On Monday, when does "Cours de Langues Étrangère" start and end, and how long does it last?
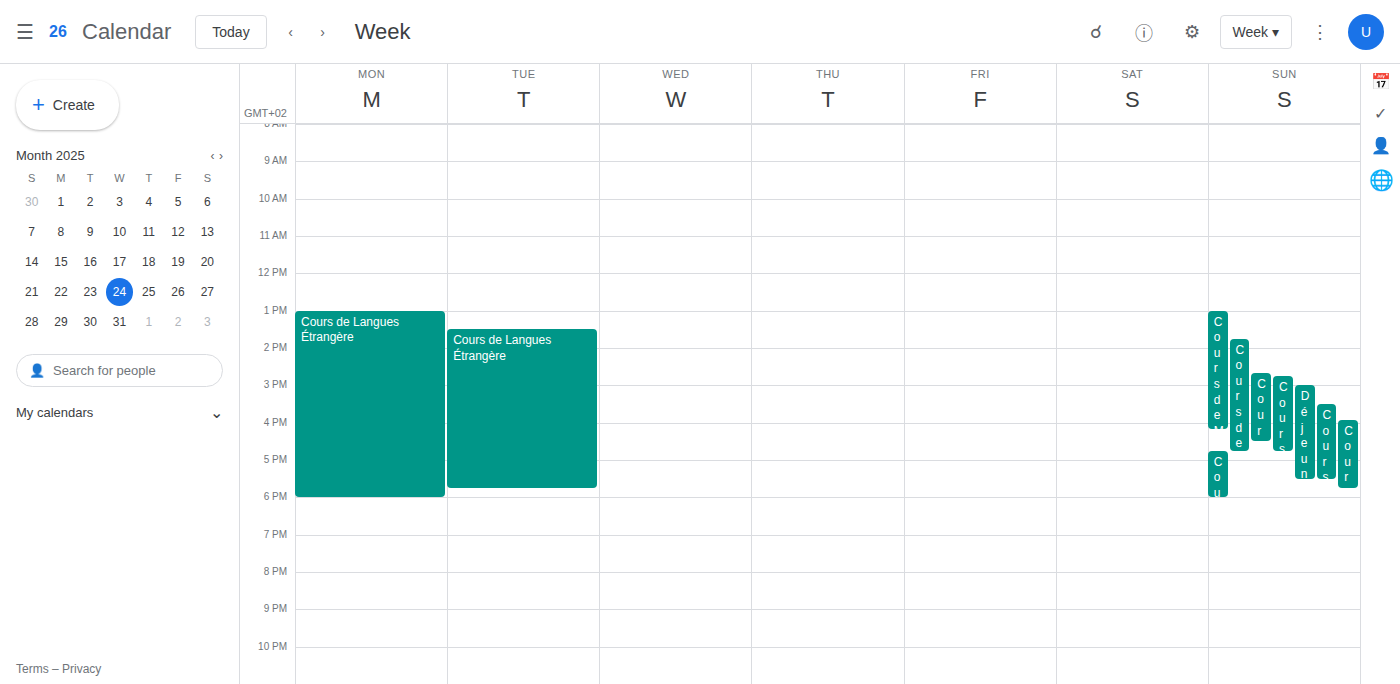
1:00 PM to 6:00 PM, 5 hours